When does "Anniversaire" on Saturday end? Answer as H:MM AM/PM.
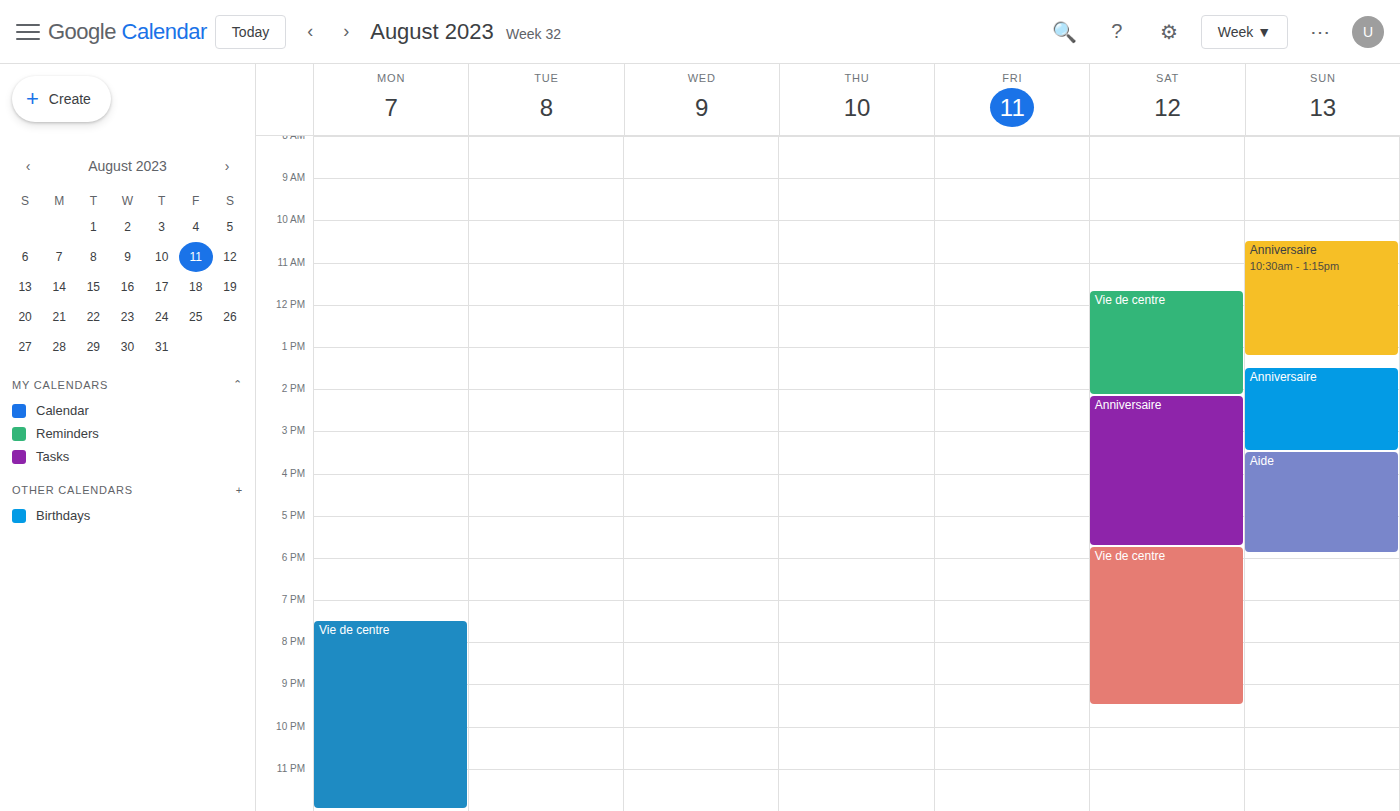
5:45 PM